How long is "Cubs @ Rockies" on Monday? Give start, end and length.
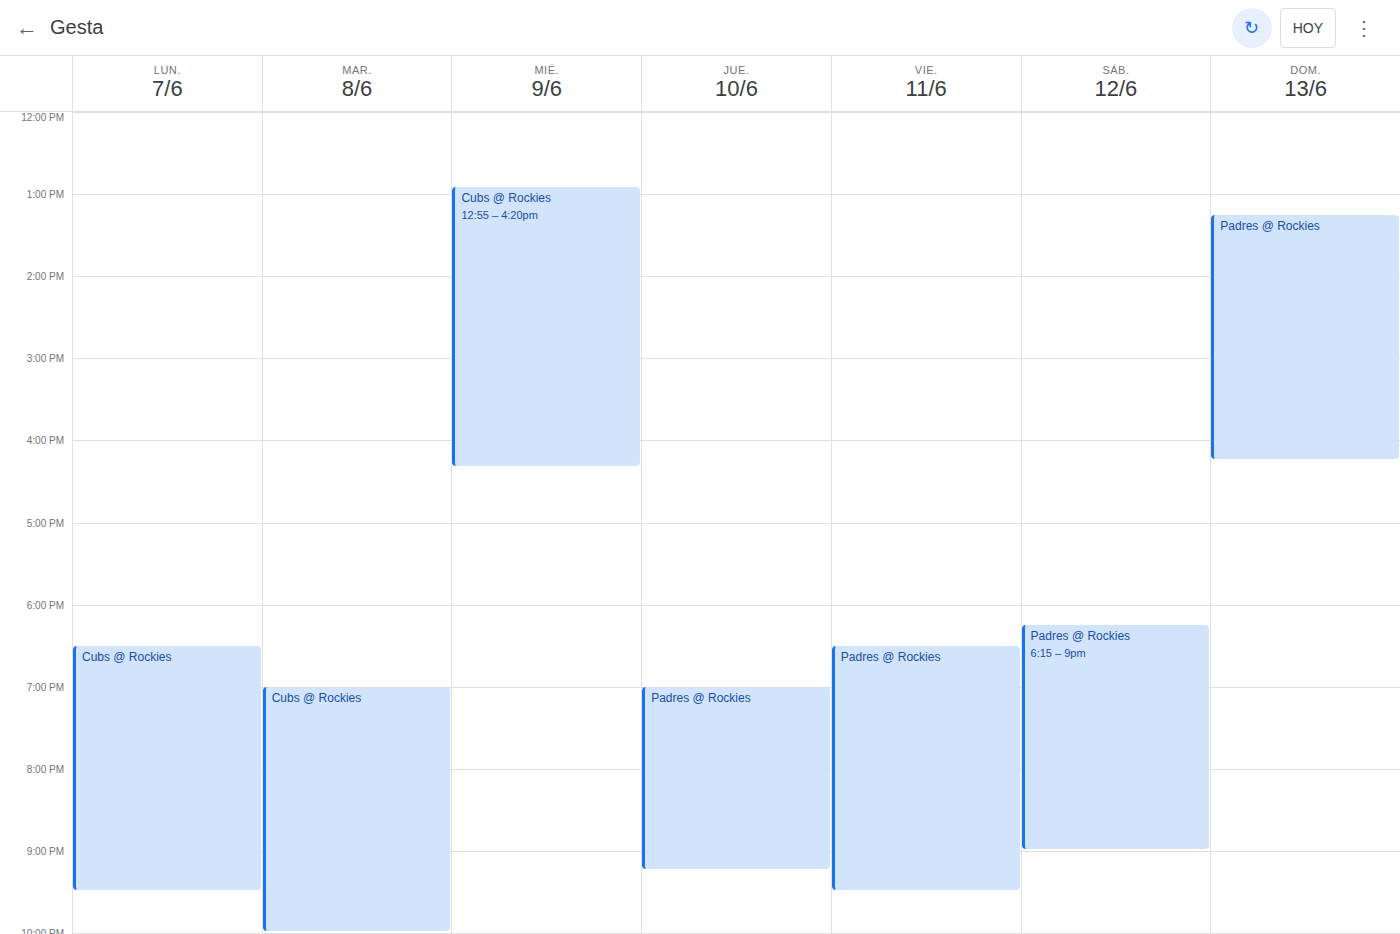
6:30 PM to 9:30 PM, 3 hours